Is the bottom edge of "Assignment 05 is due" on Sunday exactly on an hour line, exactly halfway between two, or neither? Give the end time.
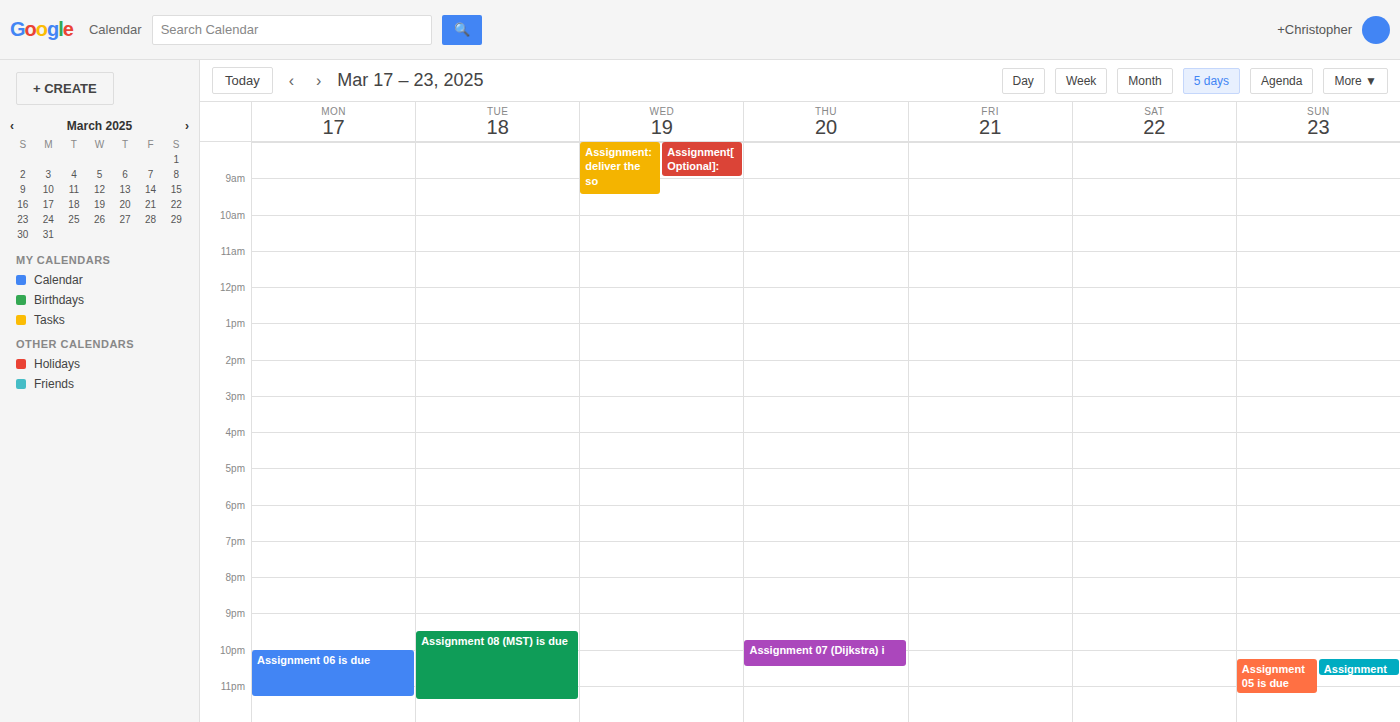
23:15 -- neither: a quarter of the way from the 23:00 line to the 24:00 line.